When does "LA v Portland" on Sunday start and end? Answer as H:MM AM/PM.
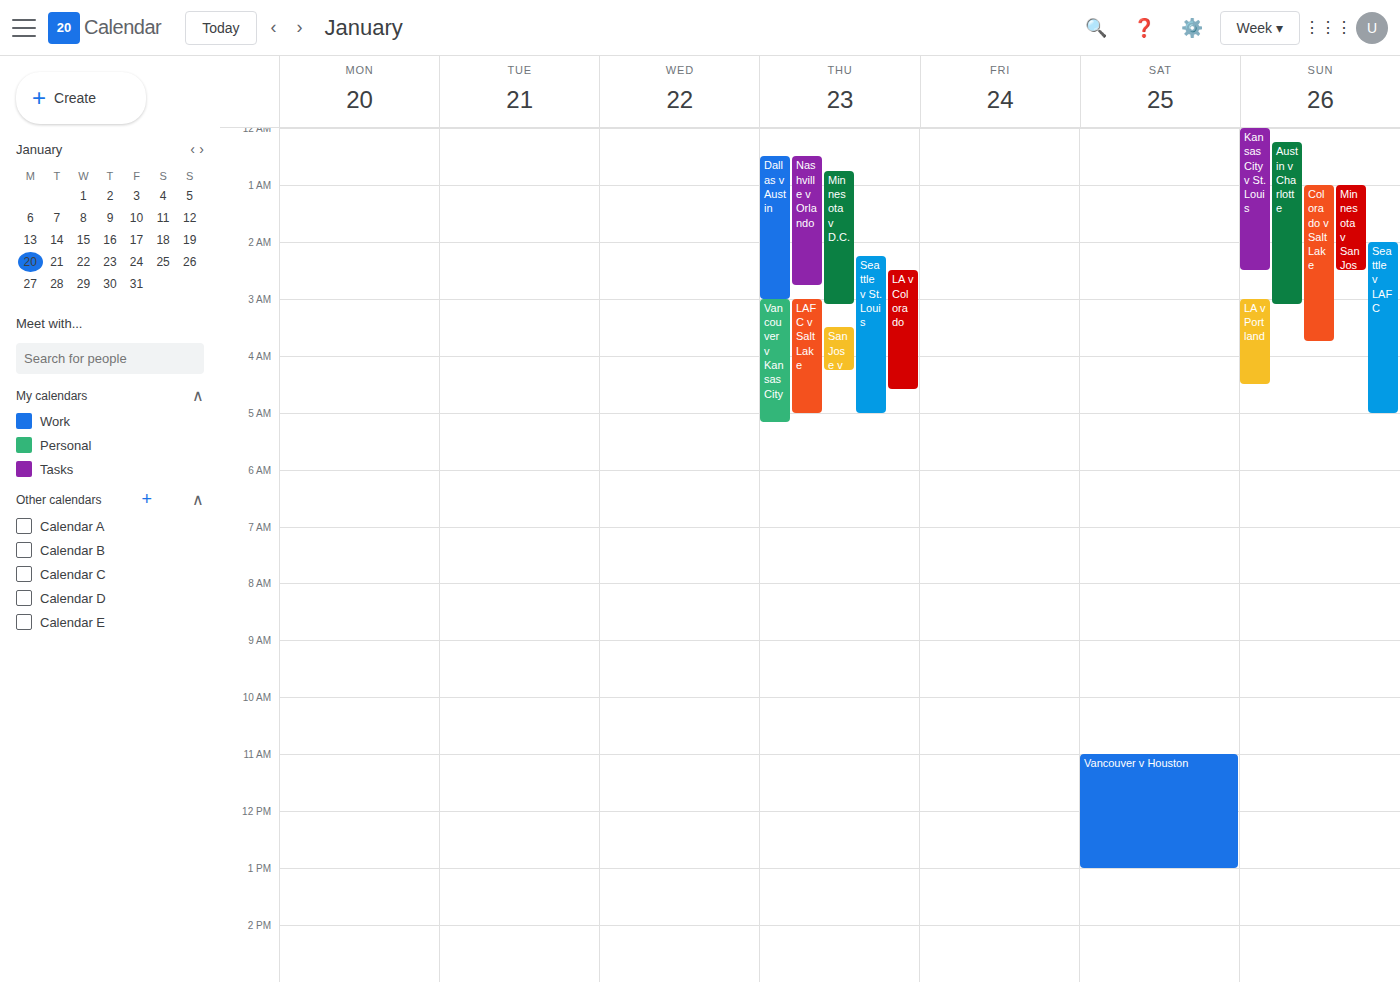
3:00 AM to 4:30 AM